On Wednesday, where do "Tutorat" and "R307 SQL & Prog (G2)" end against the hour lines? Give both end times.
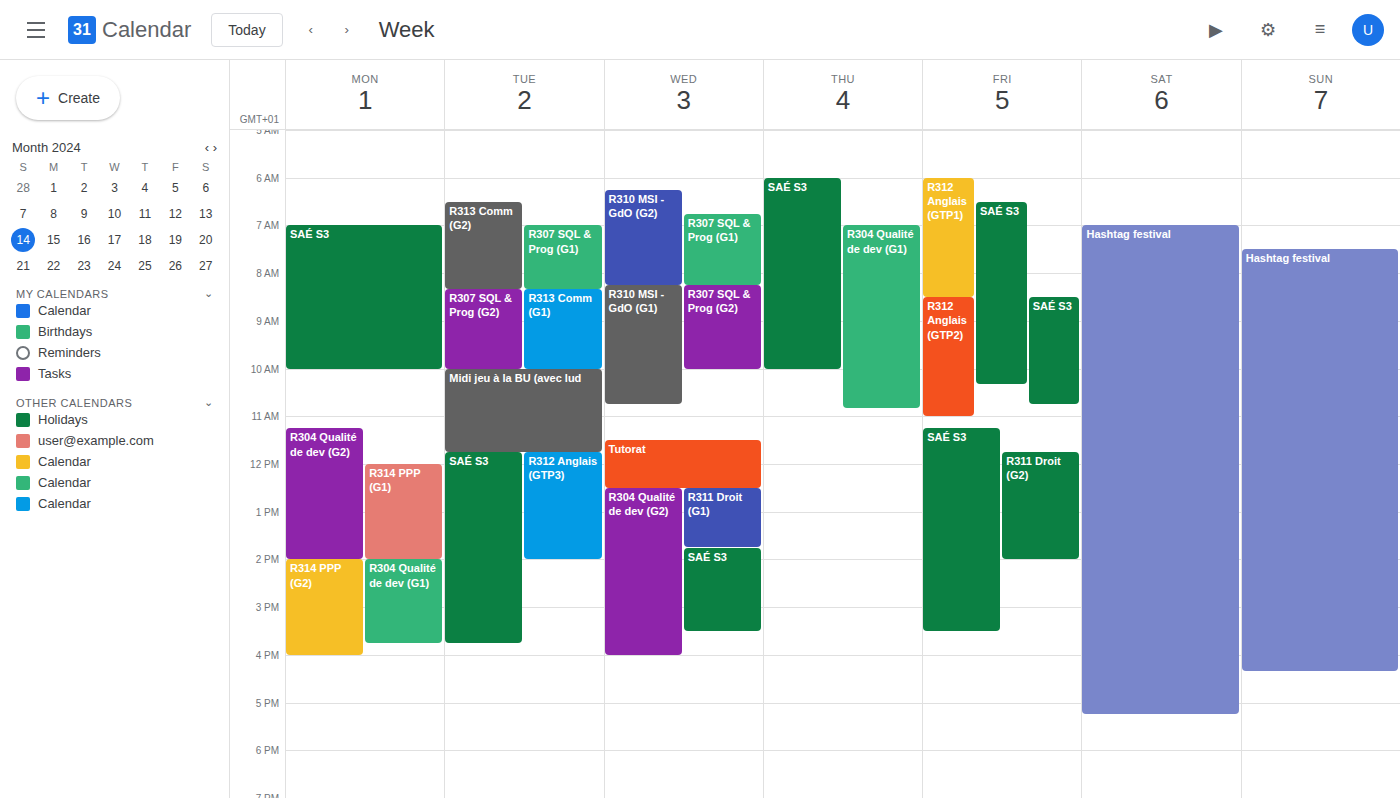
"Tutorat": 12:30 PM, halfway between the 12 PM and 1 PM lines. "R307 SQL & Prog (G2)": 10:00 AM, exactly on the 10 AM line.